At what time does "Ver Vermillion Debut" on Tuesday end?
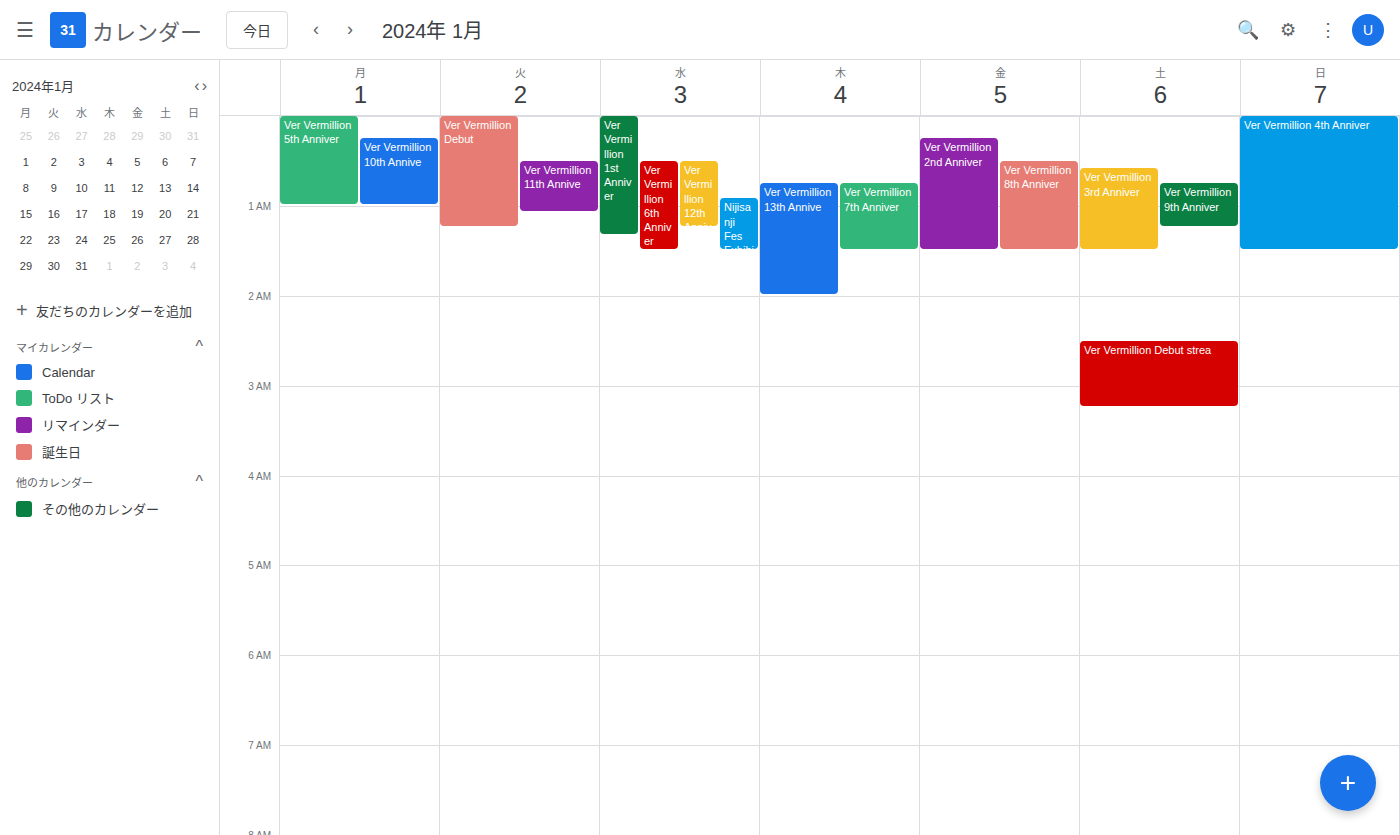
1:15 AM